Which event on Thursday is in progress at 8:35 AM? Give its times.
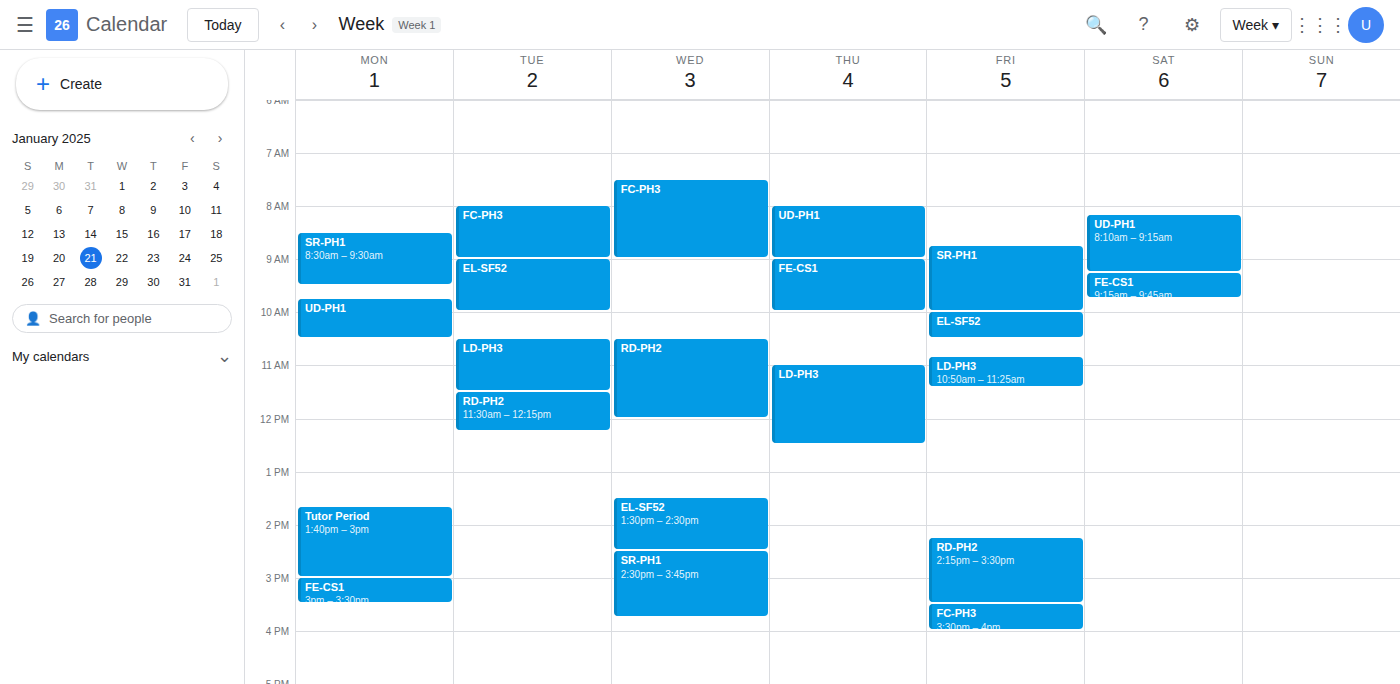
"UD-PH1", 8:00 AM to 9:00 AM